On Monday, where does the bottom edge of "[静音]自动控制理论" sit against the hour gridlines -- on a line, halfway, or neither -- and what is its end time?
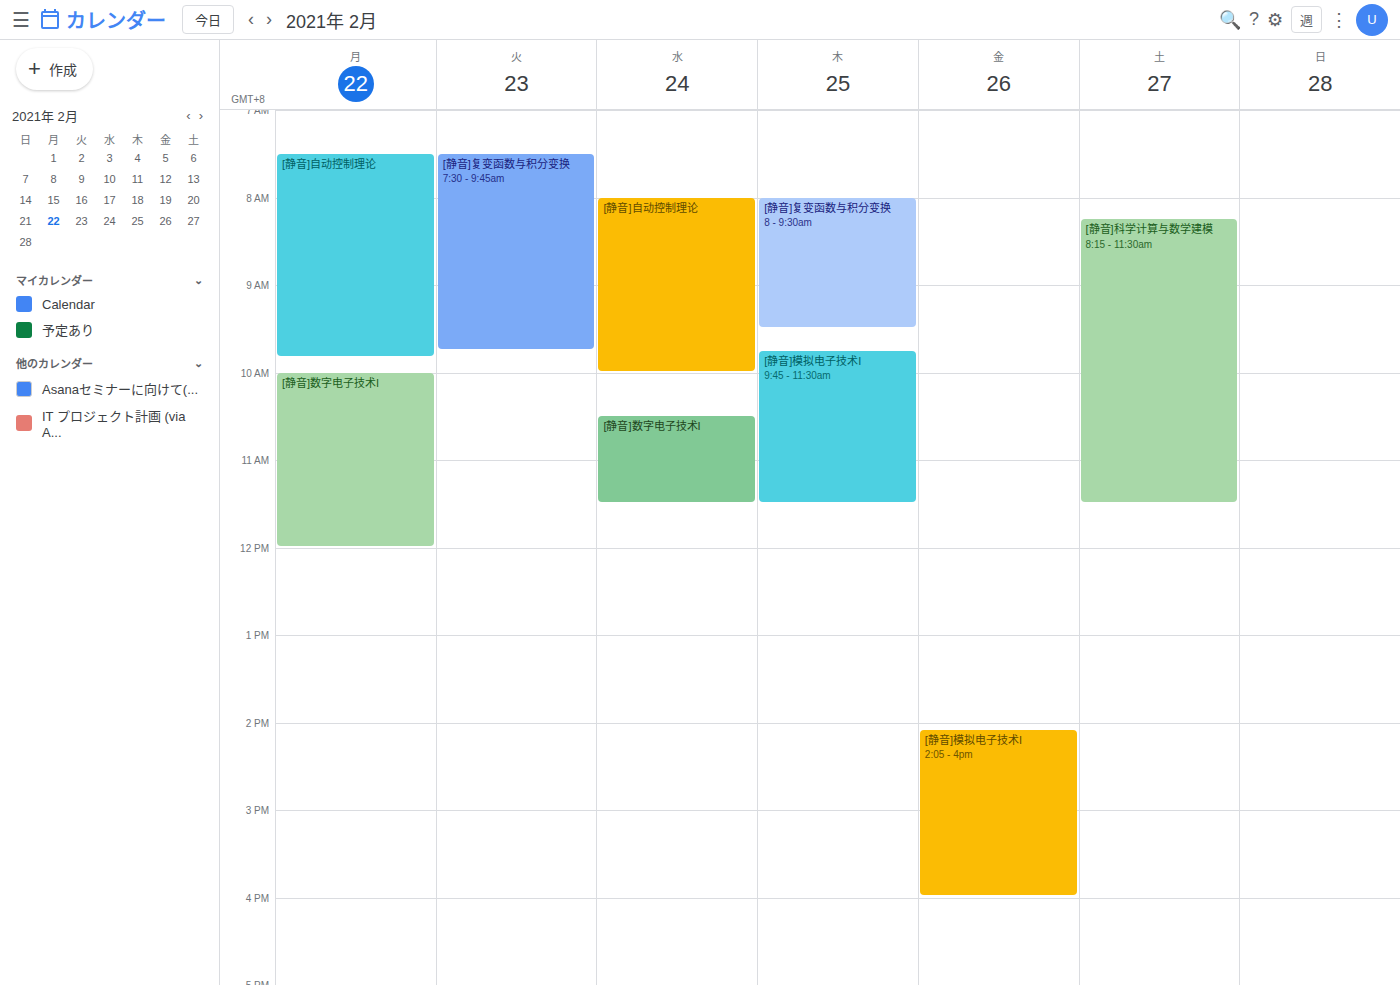
9:50 AM -- neither: 50 minutes below the 9 AM line and 10 minutes above the 10 AM line.